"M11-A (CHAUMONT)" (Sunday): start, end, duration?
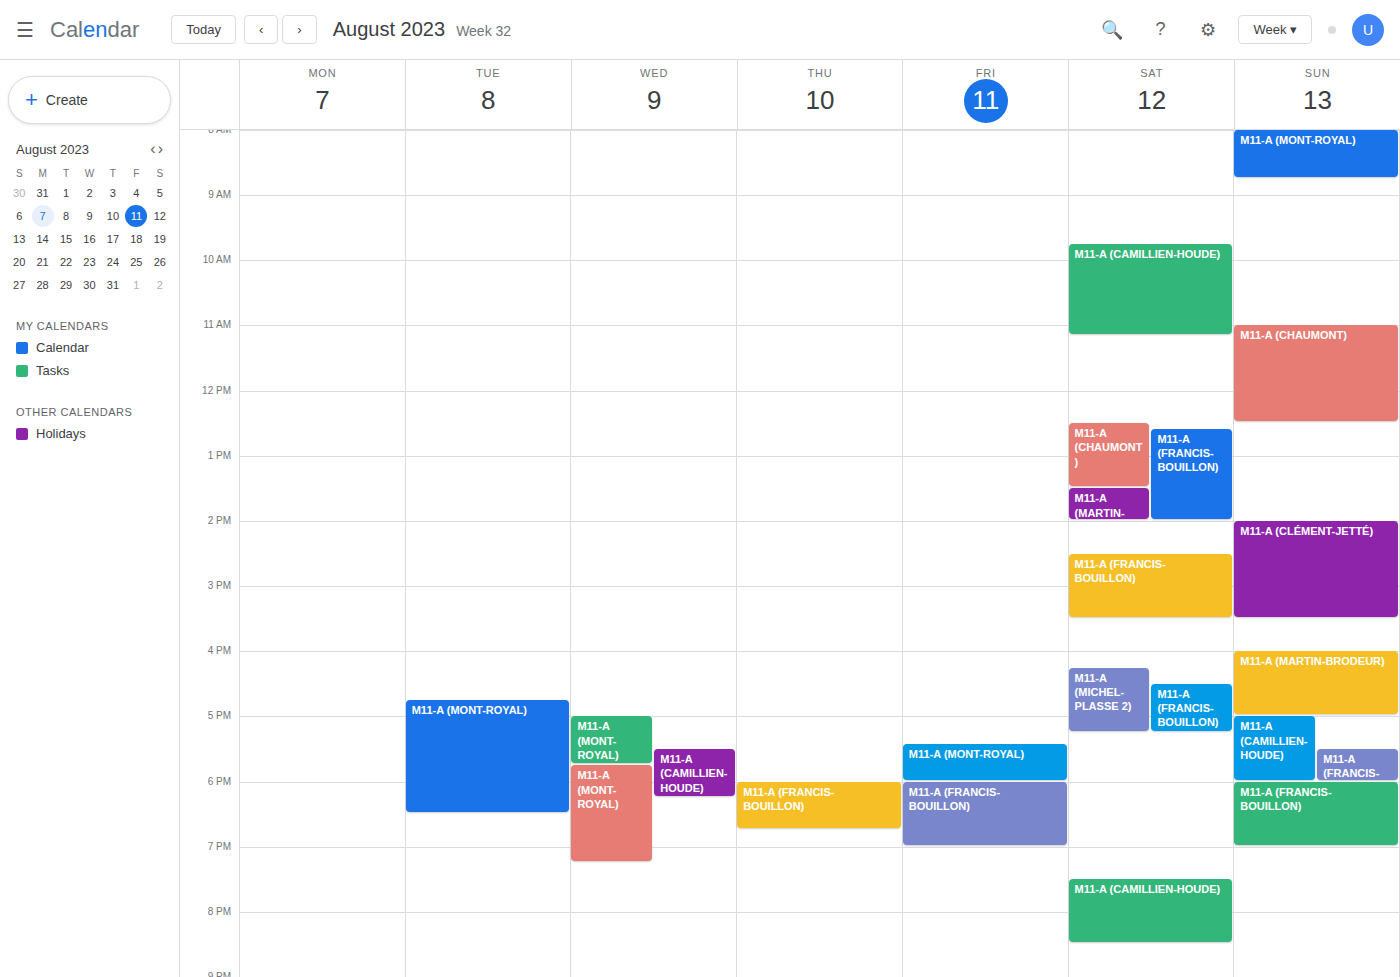
11:00 AM to 12:30 PM, 1 hour 30 minutes